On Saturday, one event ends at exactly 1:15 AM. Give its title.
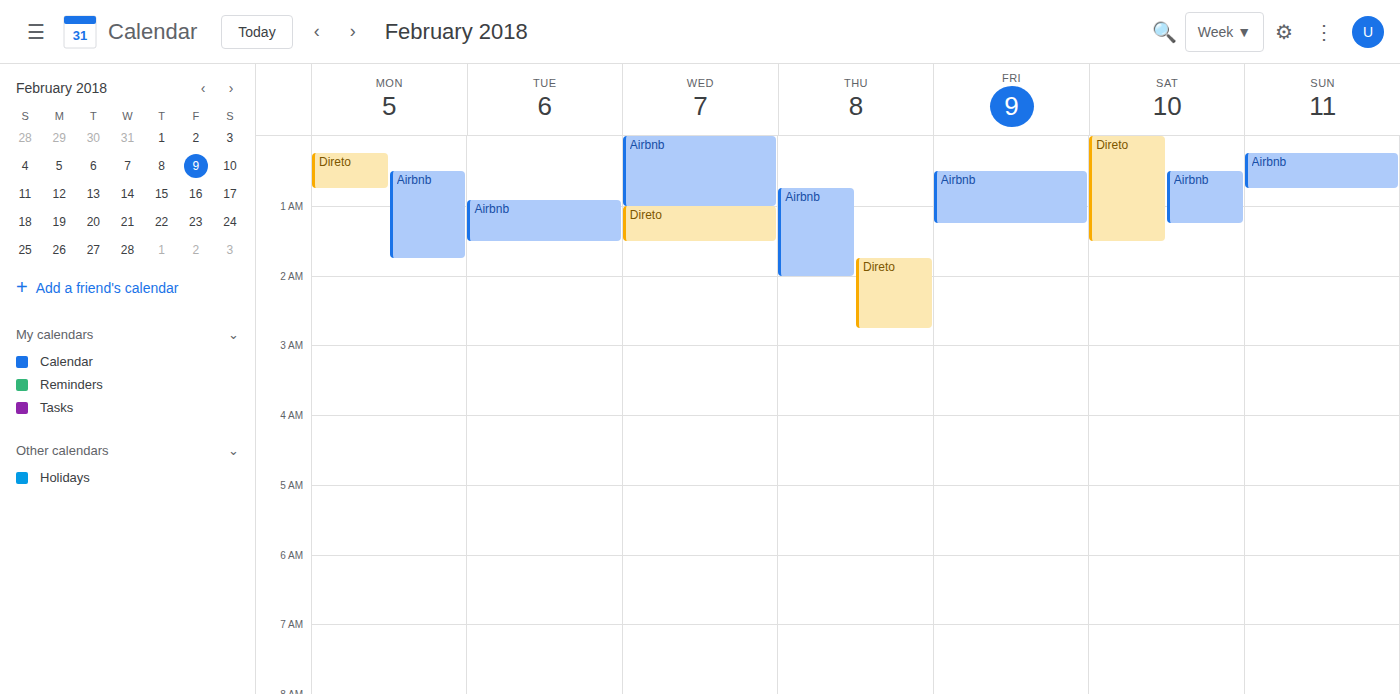
"Airbnb"